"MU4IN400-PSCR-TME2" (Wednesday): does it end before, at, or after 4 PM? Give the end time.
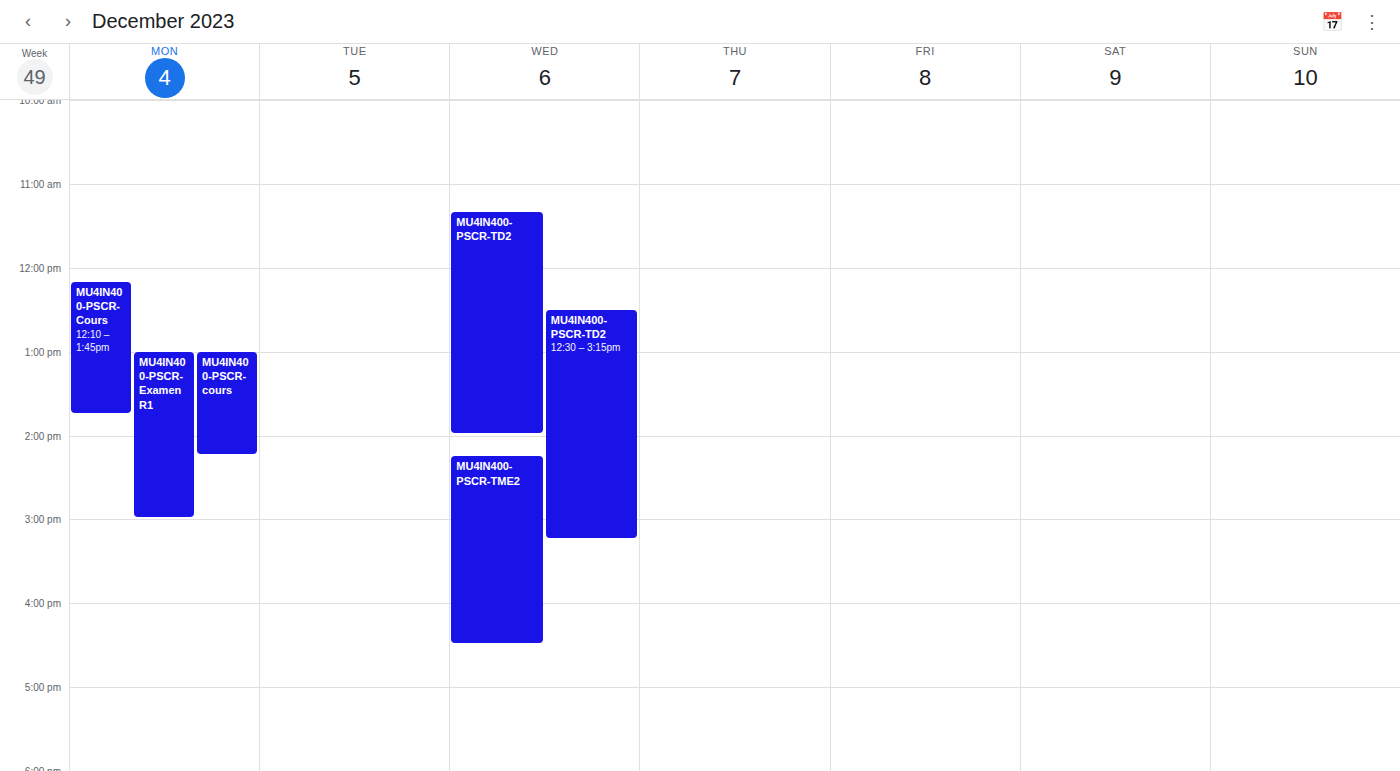
4:30 PM -- after 4 PM, 30 minutes below the 4 PM line.